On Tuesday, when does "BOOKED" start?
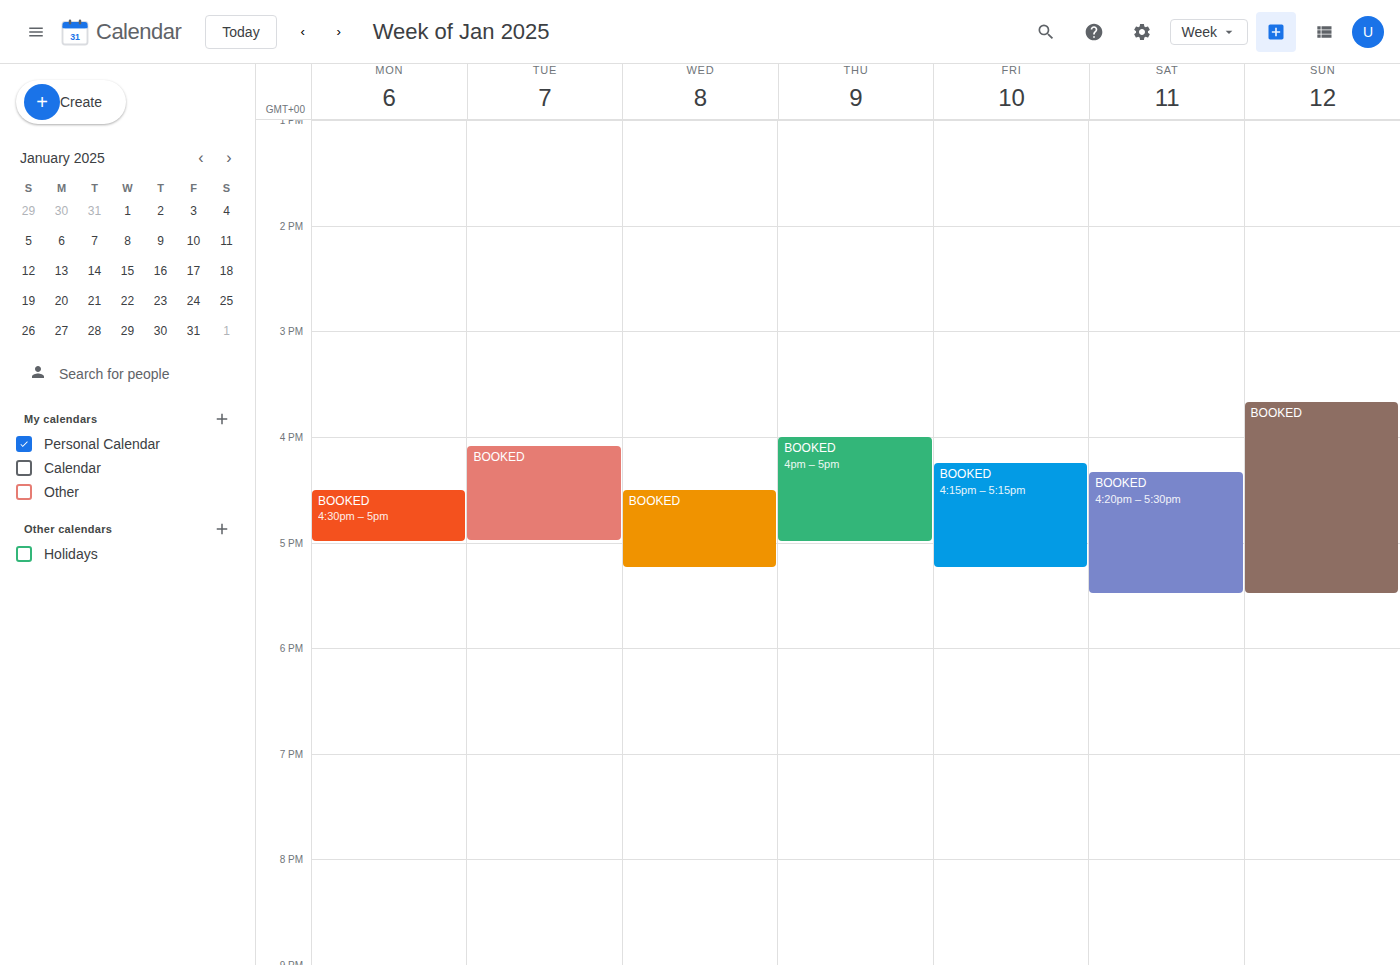
4:05 PM